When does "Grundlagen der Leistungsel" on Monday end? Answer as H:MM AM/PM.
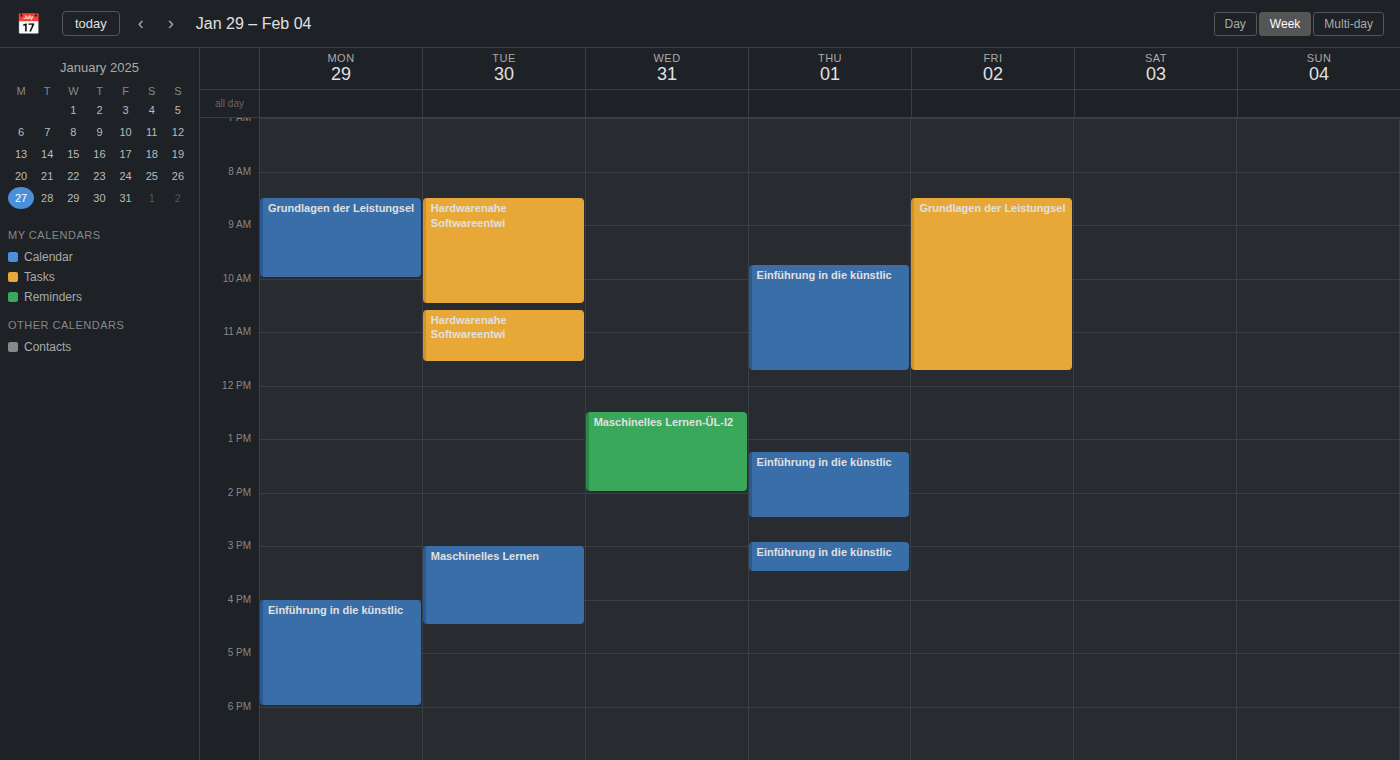
10:00 AM